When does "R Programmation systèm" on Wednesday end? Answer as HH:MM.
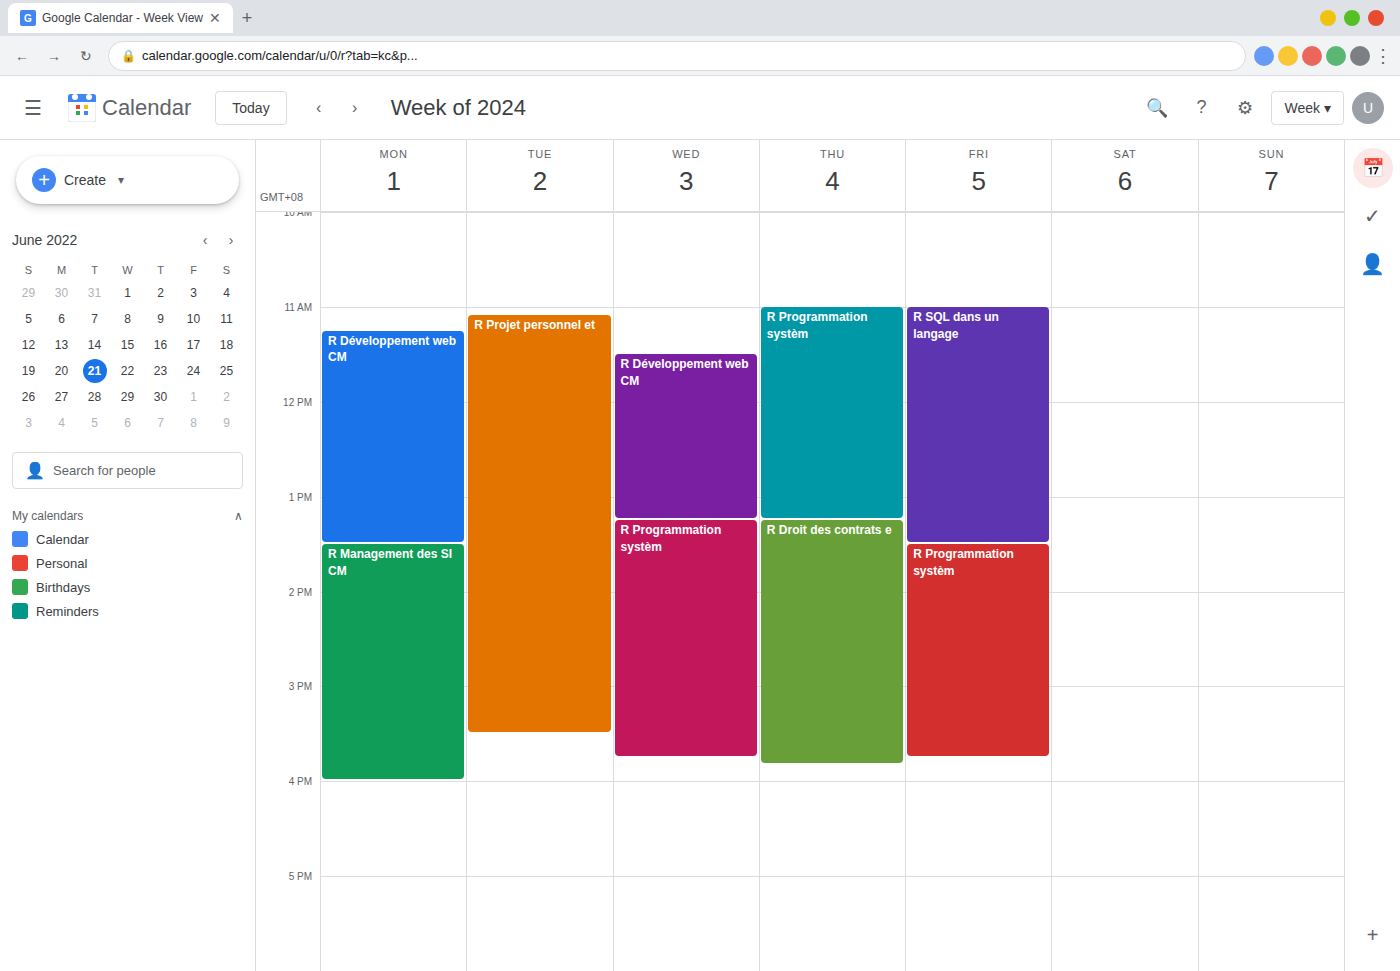
15:45